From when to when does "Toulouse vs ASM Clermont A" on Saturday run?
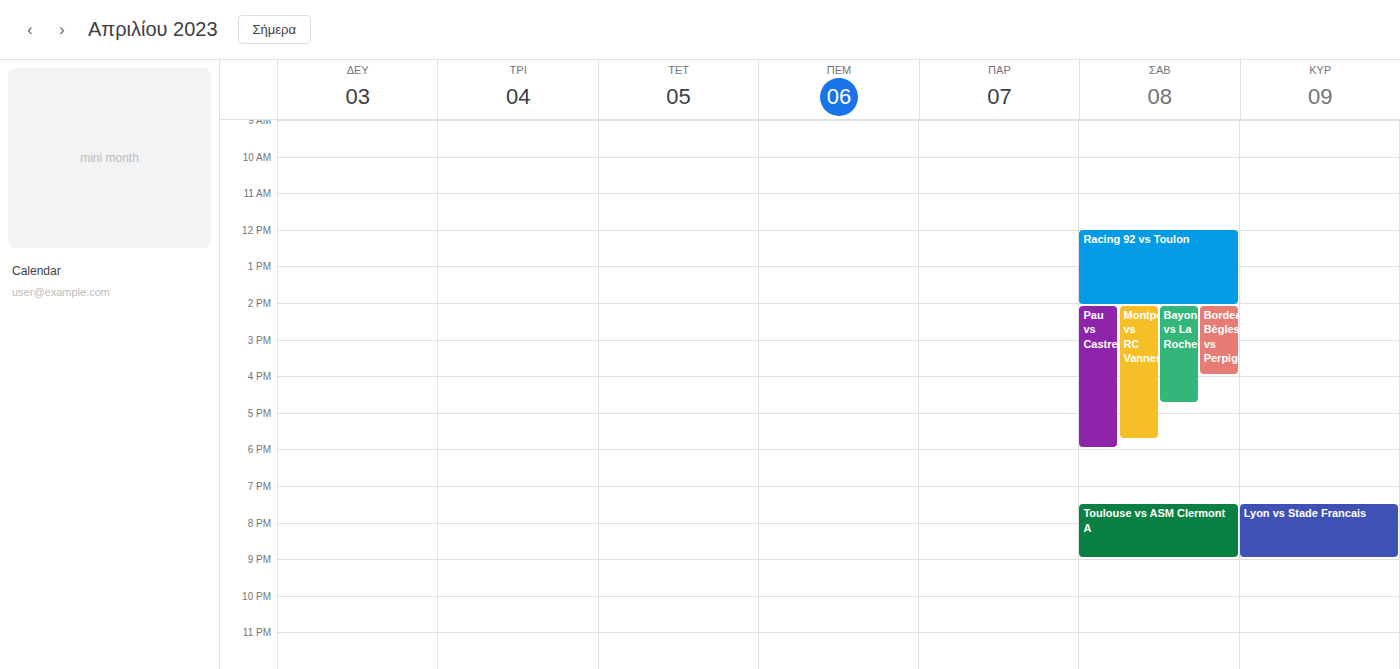
7:30 PM to 9:00 PM